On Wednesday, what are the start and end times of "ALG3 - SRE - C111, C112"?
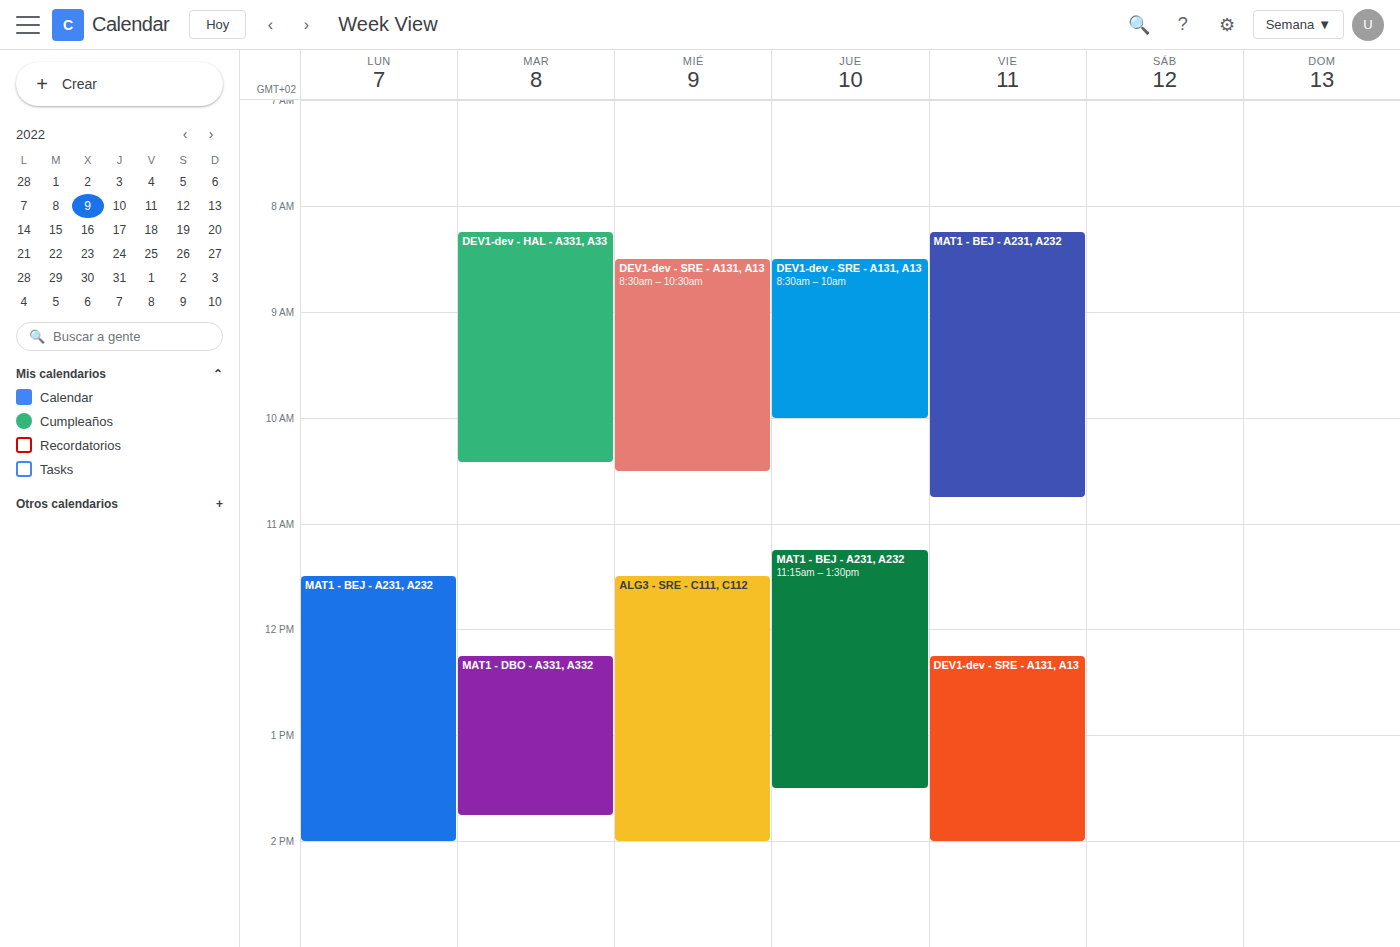
11:30 AM to 2:00 PM